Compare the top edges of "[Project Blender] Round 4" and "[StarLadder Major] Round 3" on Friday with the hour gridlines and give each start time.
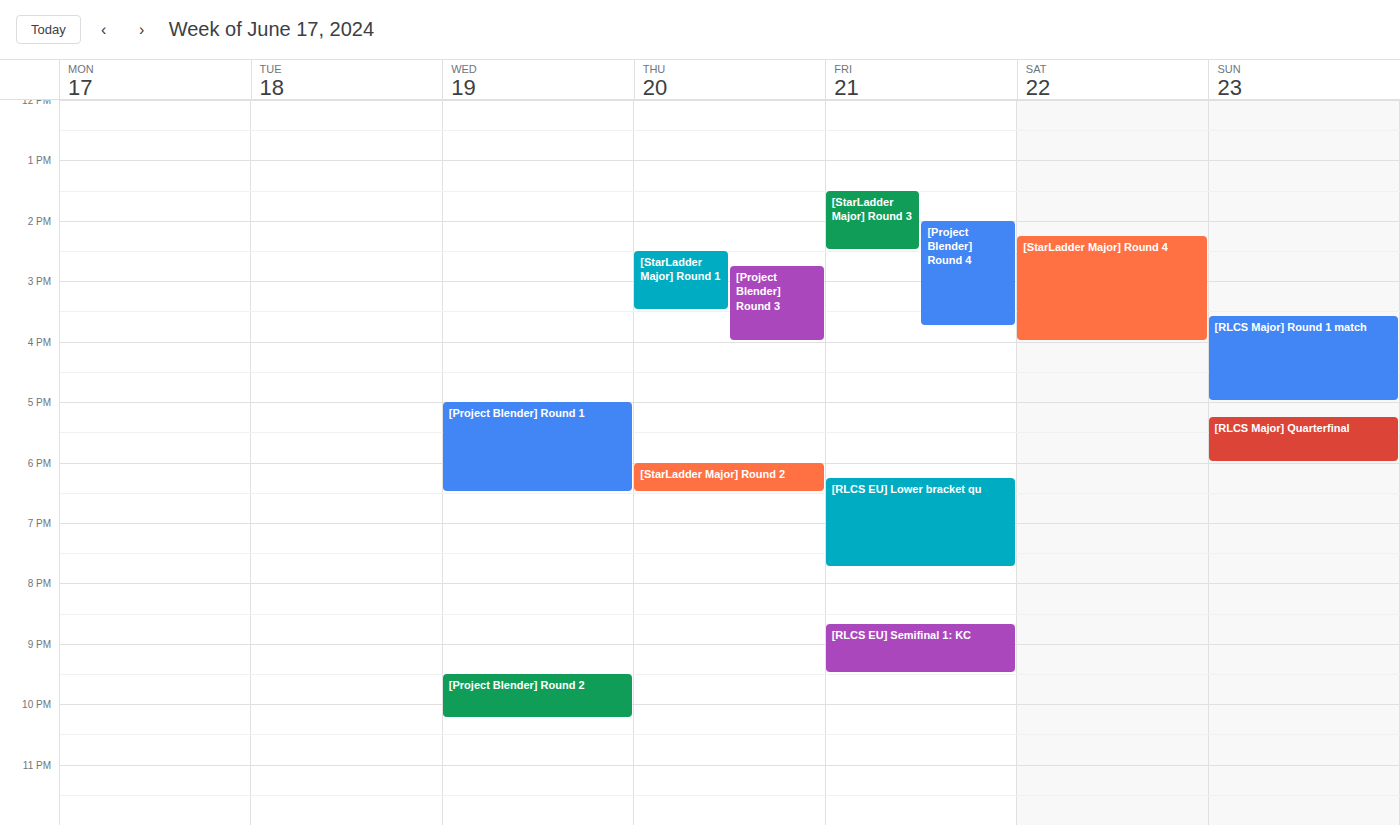
"[Project Blender] Round 4": 2:00 PM, exactly on the 2 PM line. "[StarLadder Major] Round 3": 1:30 PM, halfway between the 1 PM and 2 PM lines.